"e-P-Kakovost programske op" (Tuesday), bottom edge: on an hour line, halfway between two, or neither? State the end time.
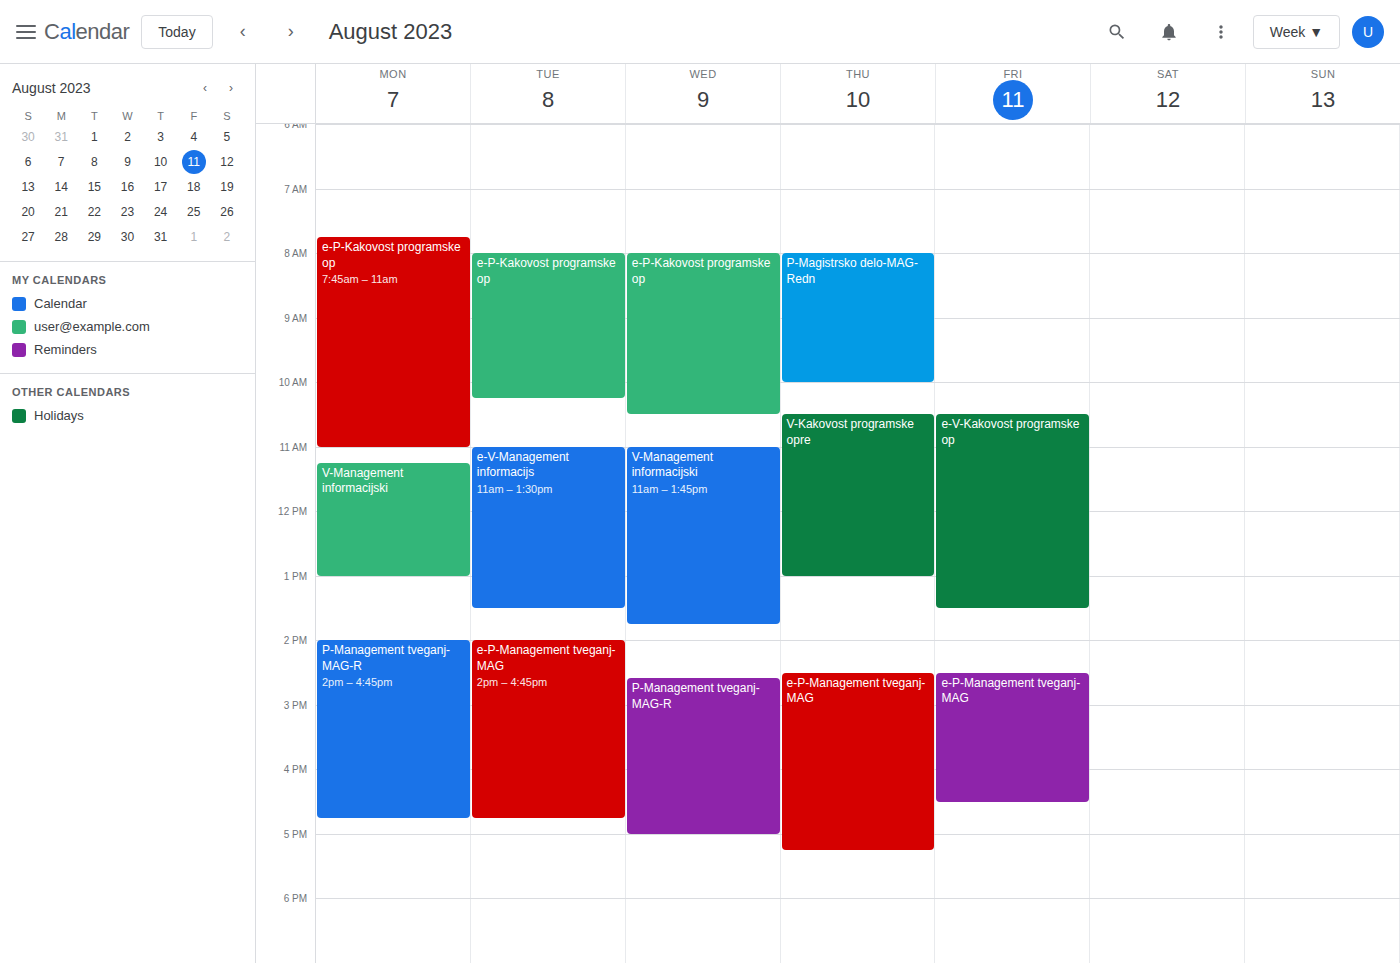
10:15 AM -- neither: a quarter of the way from the 10 AM line to the 11 AM line.